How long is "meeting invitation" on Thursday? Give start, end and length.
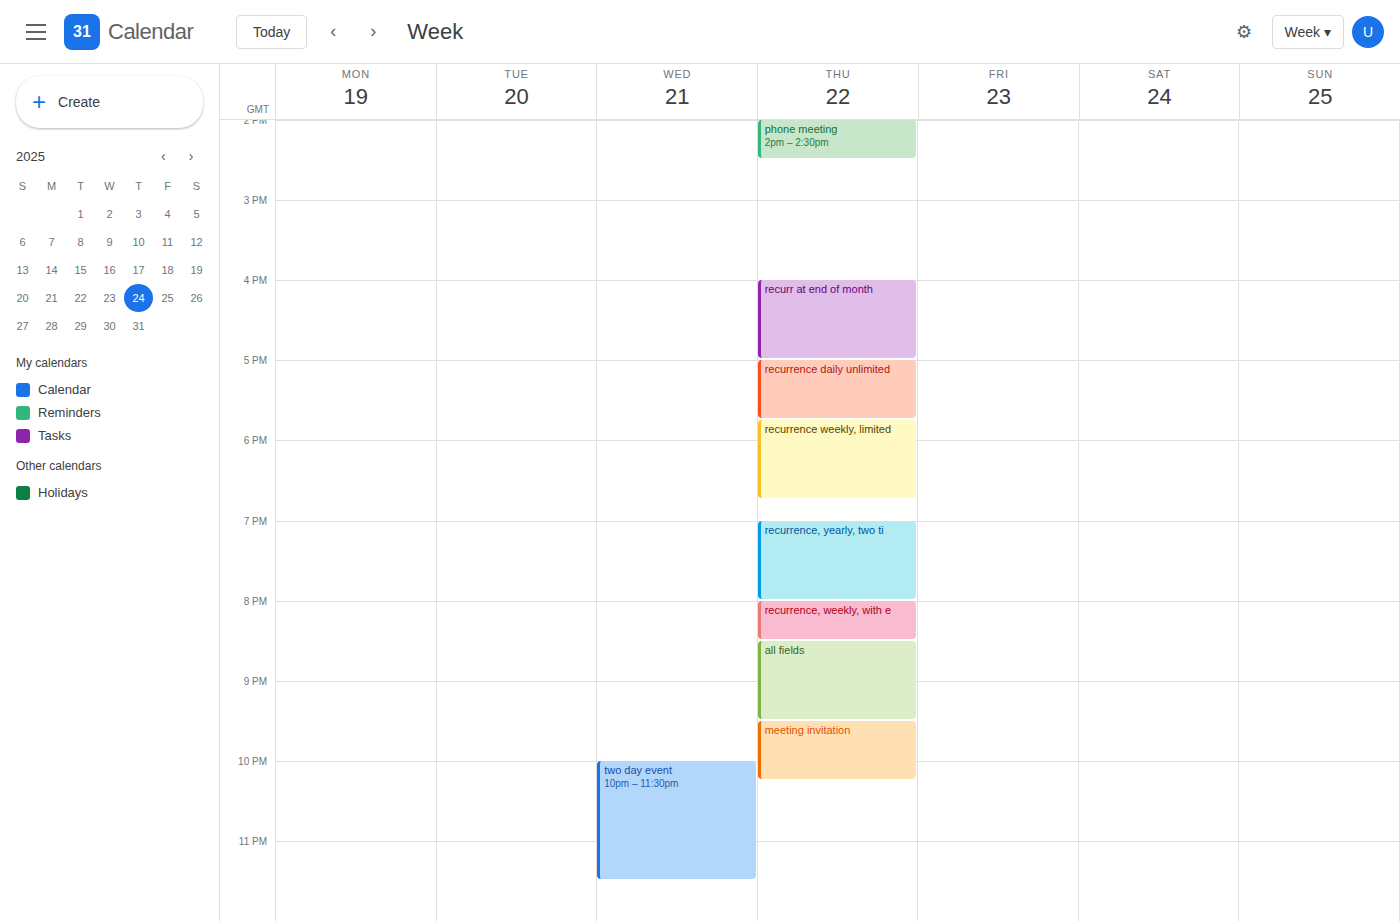
9:30 PM to 10:15 PM, 45 minutes